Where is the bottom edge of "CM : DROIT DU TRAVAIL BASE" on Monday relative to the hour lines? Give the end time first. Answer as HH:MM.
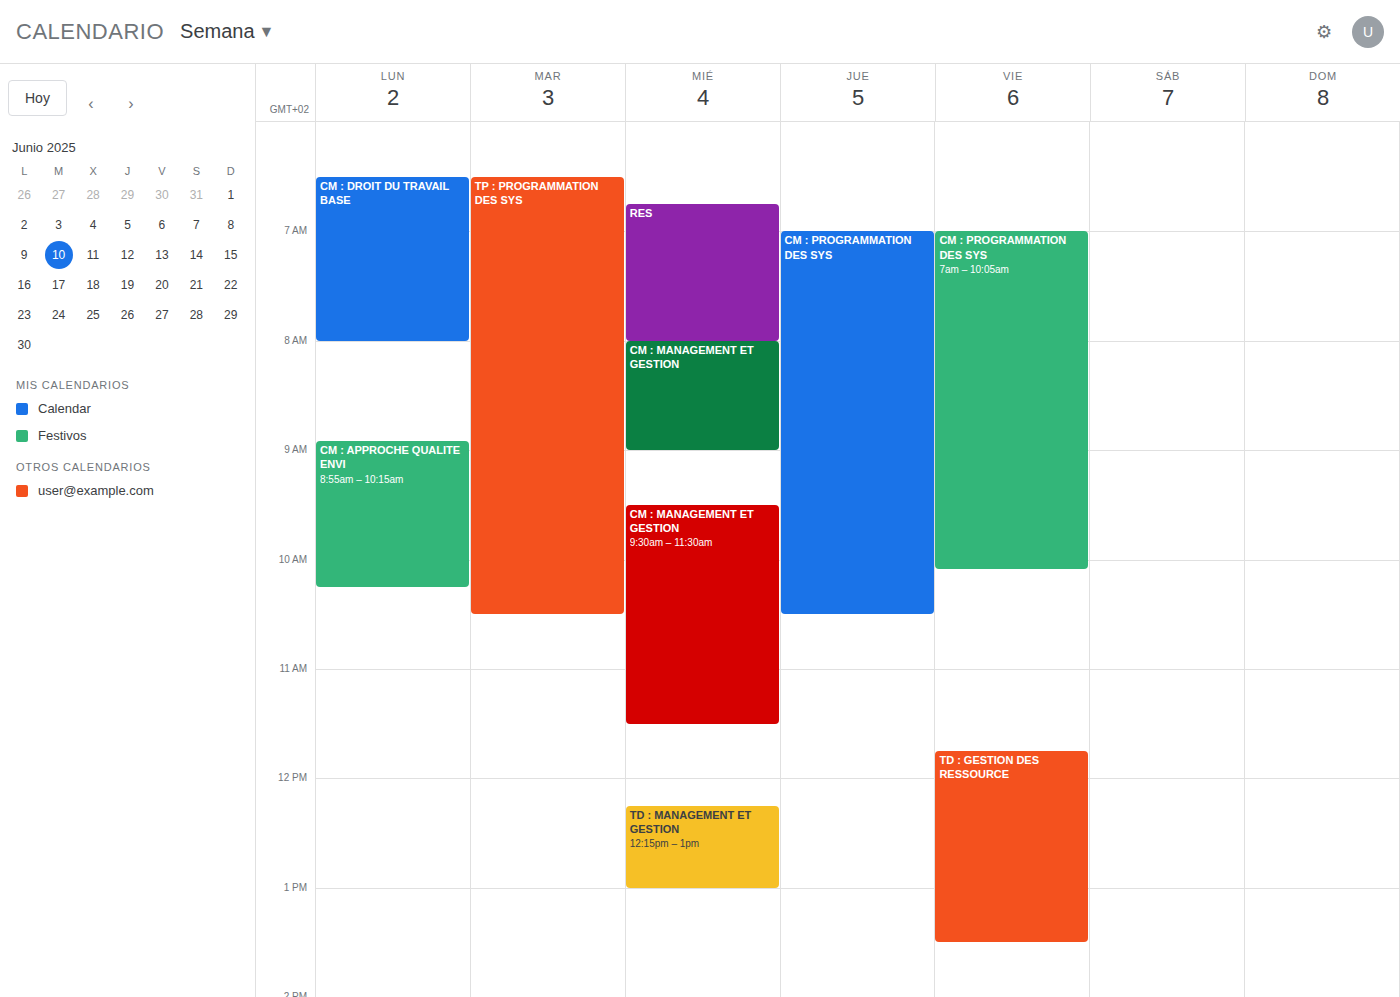
08:00 -- exactly on the 08:00 line.